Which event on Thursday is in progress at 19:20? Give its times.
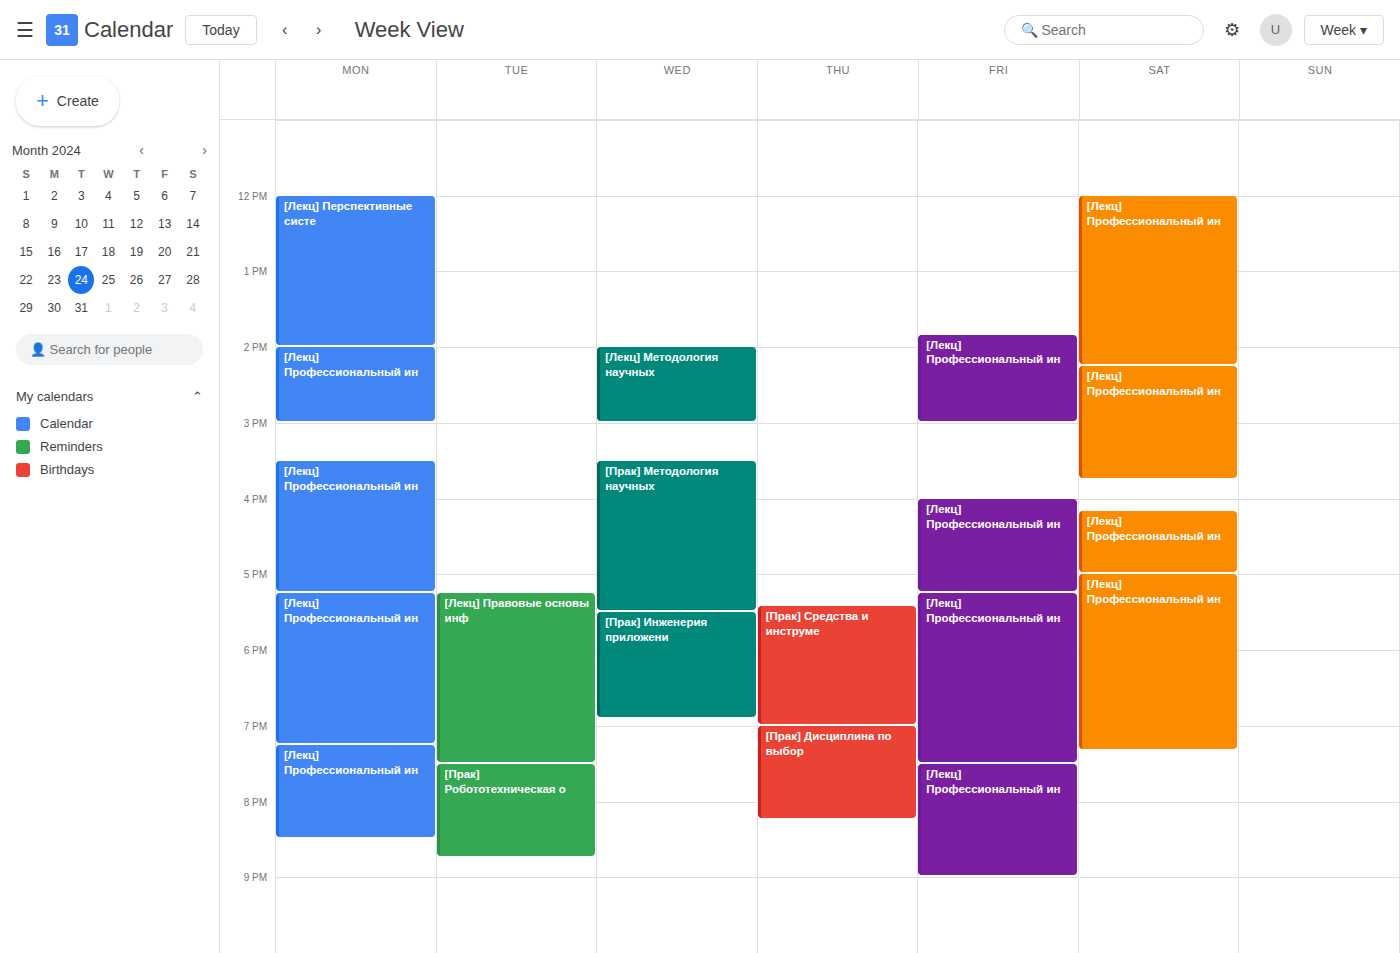
"[Прак] Дисциплина по выбор", 19:00 to 20:15